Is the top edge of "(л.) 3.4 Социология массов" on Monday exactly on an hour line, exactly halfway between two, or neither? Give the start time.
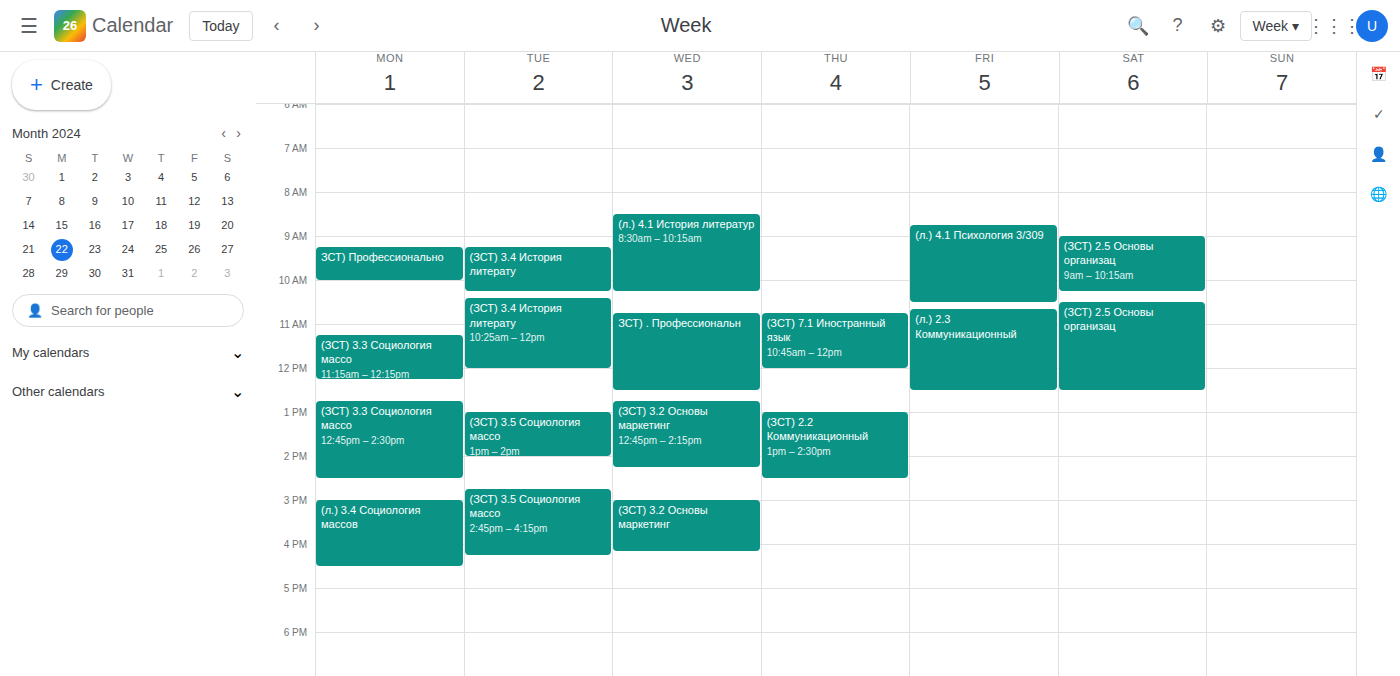
3:00 PM -- exactly on the 3 PM line.